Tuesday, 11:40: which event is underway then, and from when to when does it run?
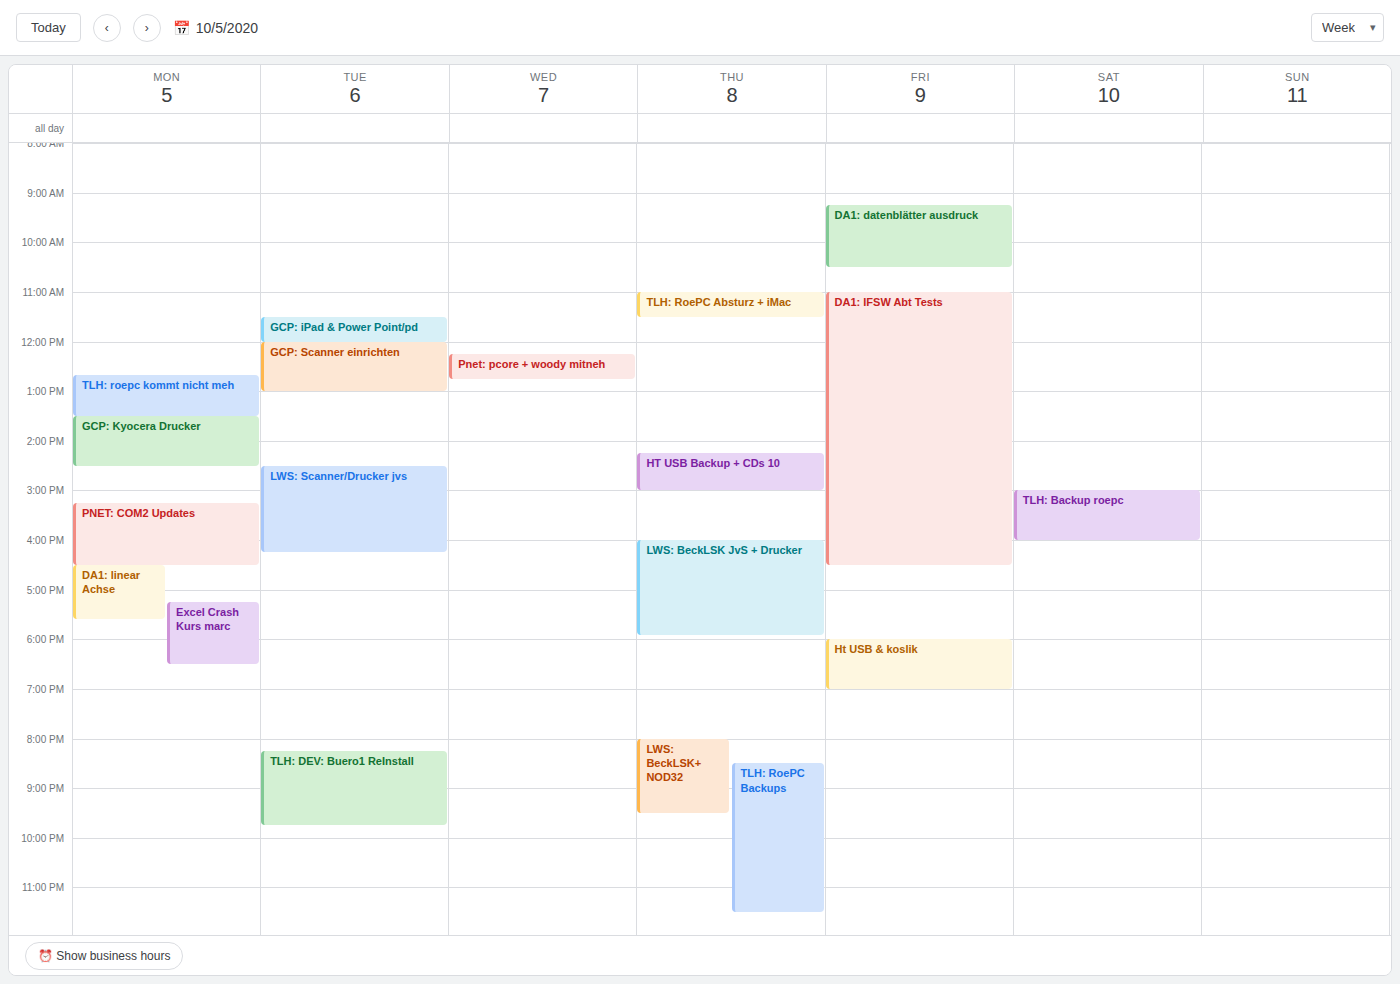
"GCP: iPad & Power Point/pd", 11:30 to 12:00